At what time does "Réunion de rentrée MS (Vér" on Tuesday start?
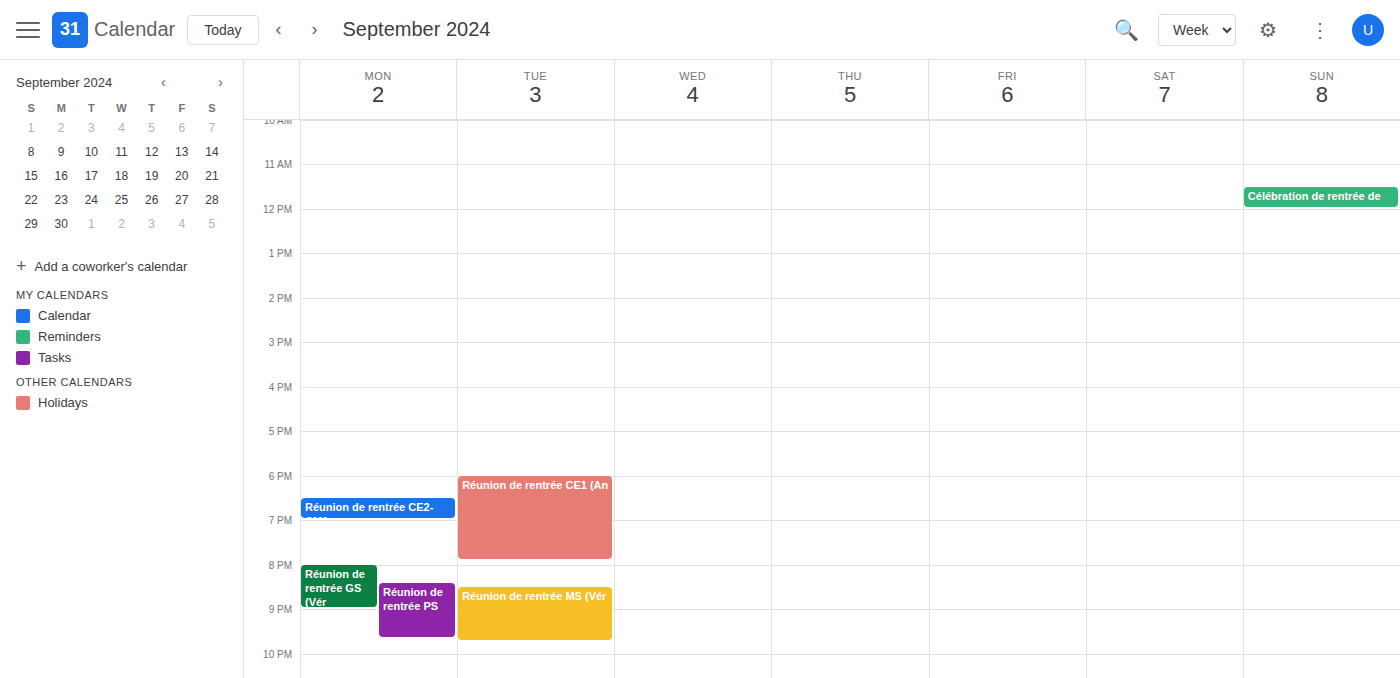
8:30 PM